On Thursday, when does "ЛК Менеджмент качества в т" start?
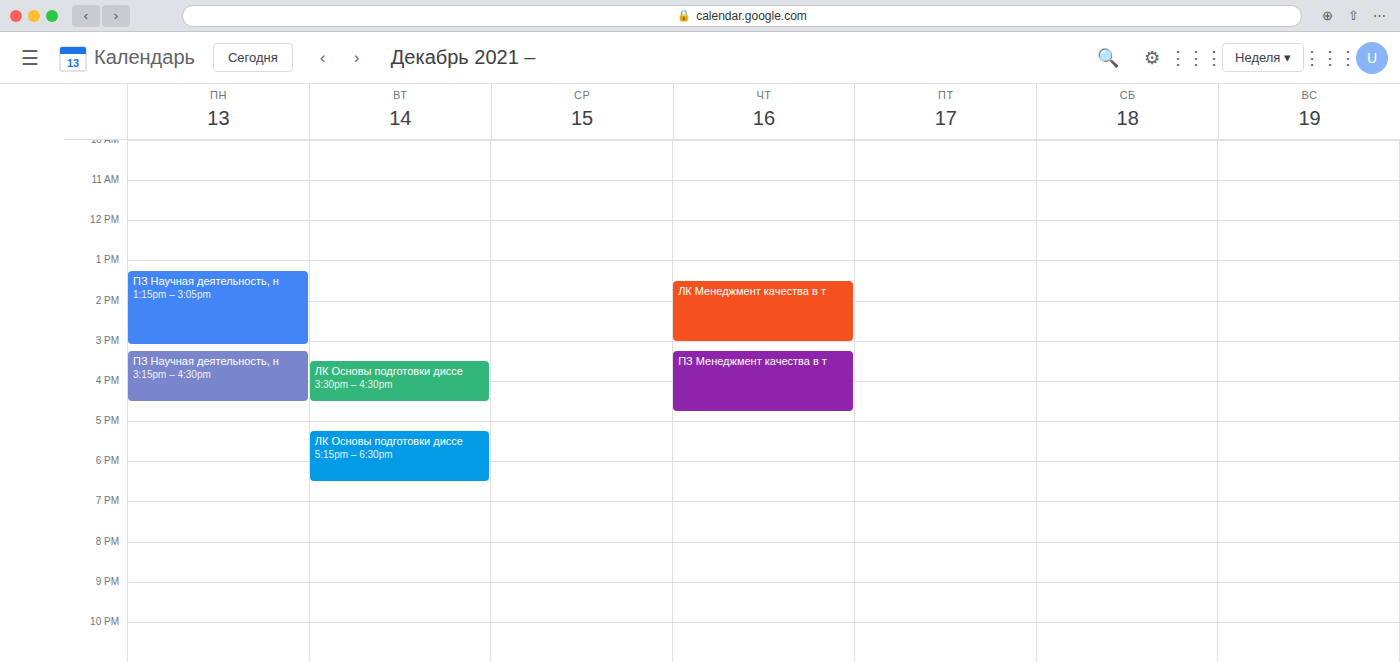
1:30 PM